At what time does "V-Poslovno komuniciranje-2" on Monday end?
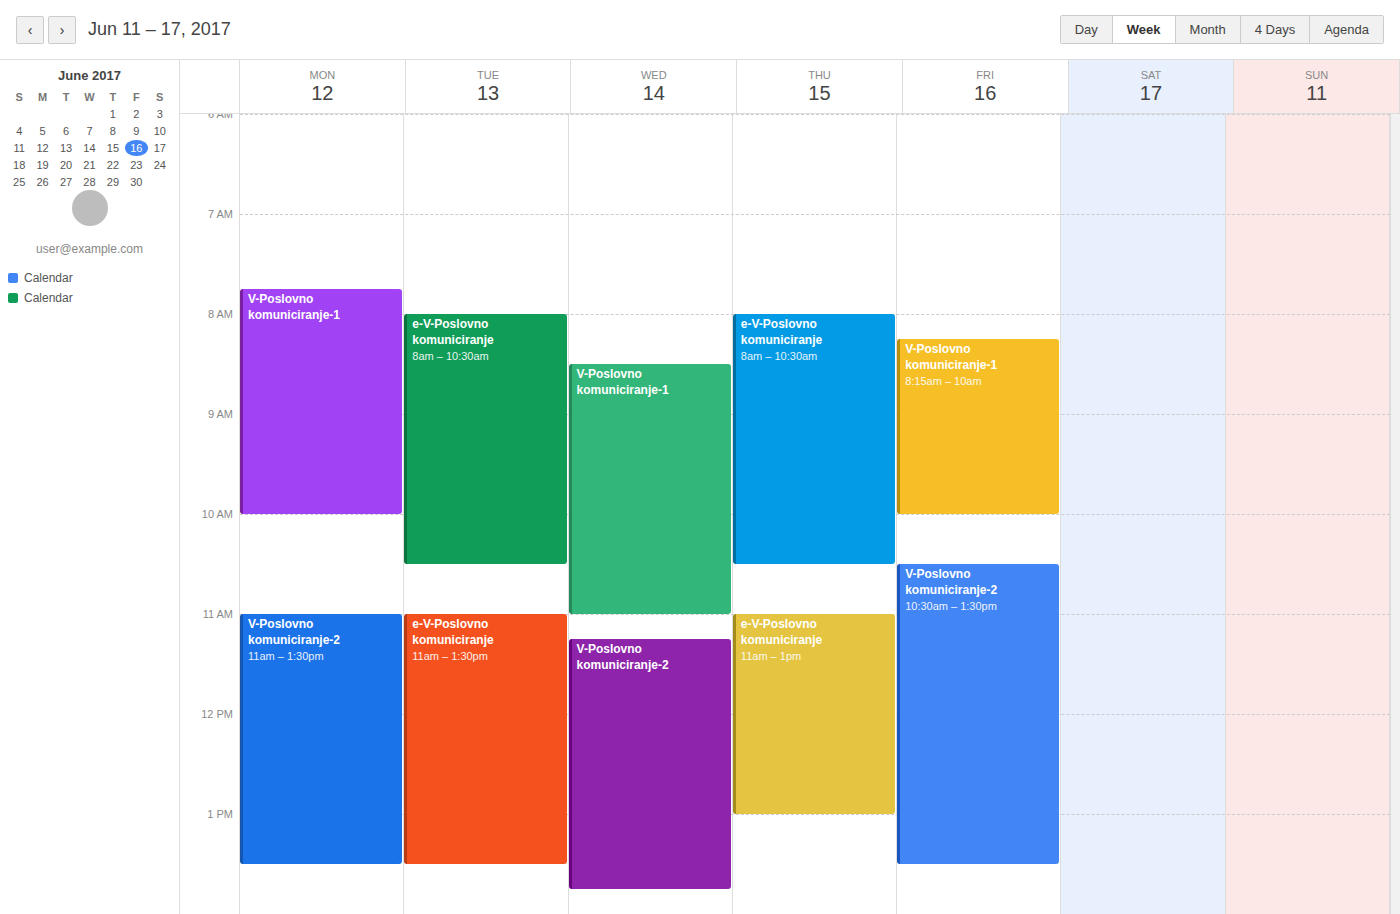
1:30 PM